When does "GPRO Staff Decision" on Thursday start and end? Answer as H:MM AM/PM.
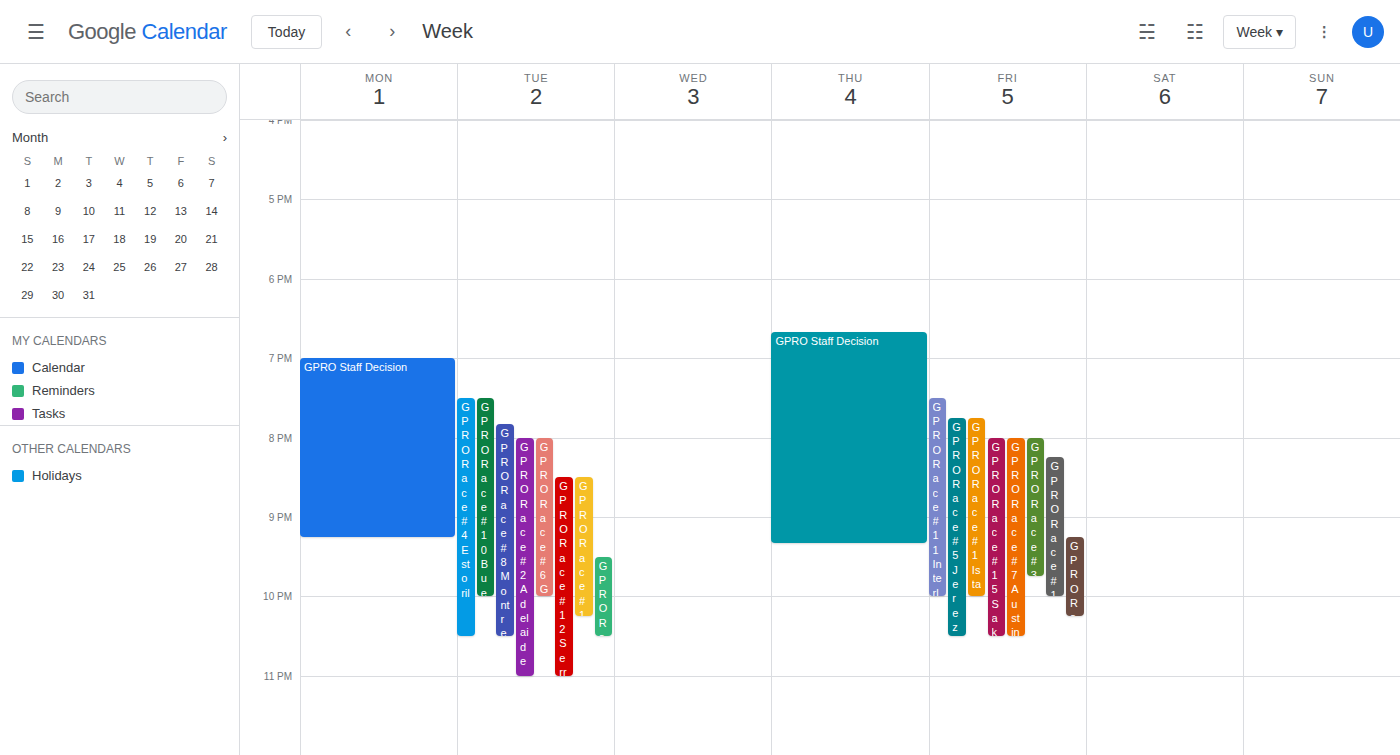
6:40 PM to 9:20 PM